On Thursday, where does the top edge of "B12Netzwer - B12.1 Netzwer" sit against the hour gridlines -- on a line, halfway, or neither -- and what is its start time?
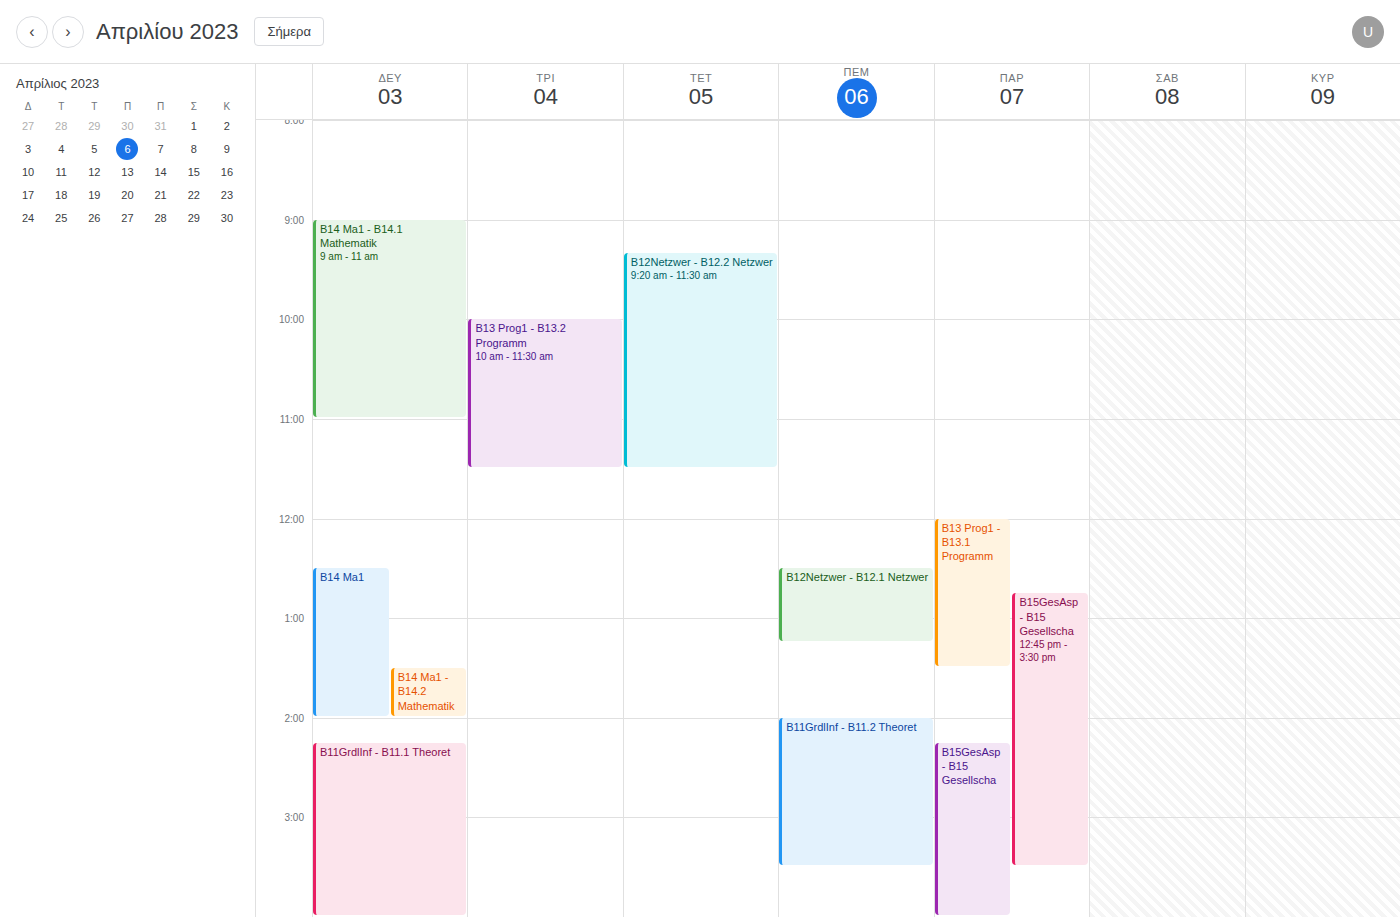
12:30 -- halfway between the 12:00 and 13:00 lines.